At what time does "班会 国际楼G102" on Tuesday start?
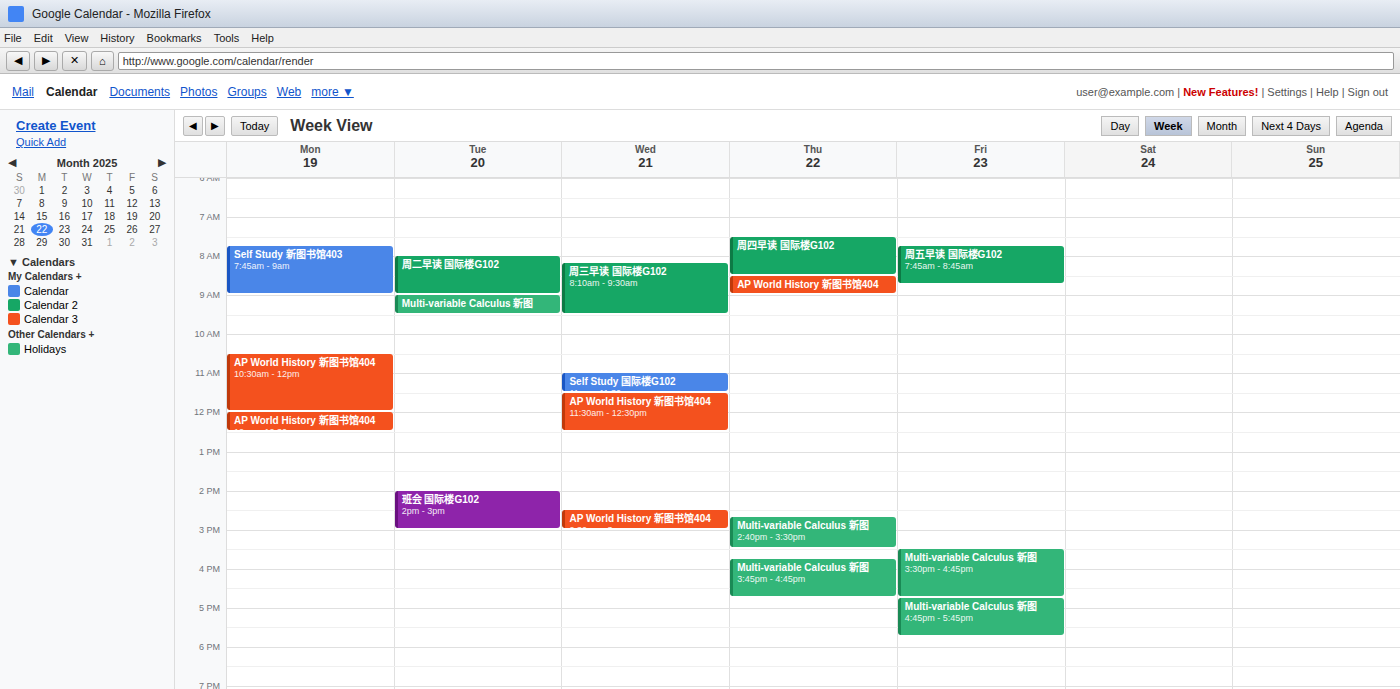
2:00 PM